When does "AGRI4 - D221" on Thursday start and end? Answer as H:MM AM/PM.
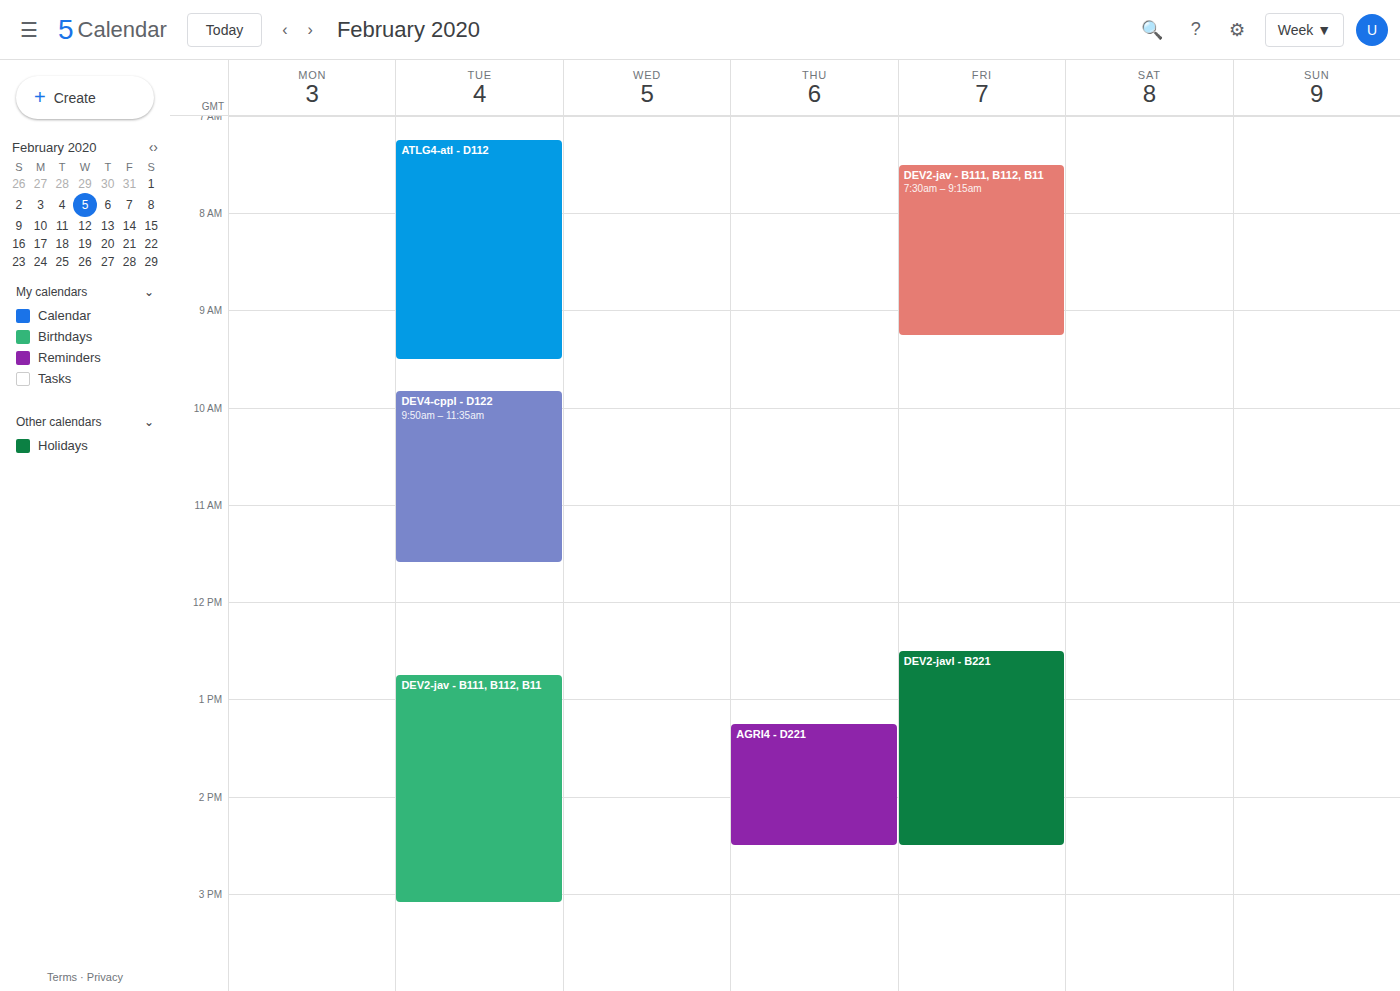
1:15 PM to 2:30 PM